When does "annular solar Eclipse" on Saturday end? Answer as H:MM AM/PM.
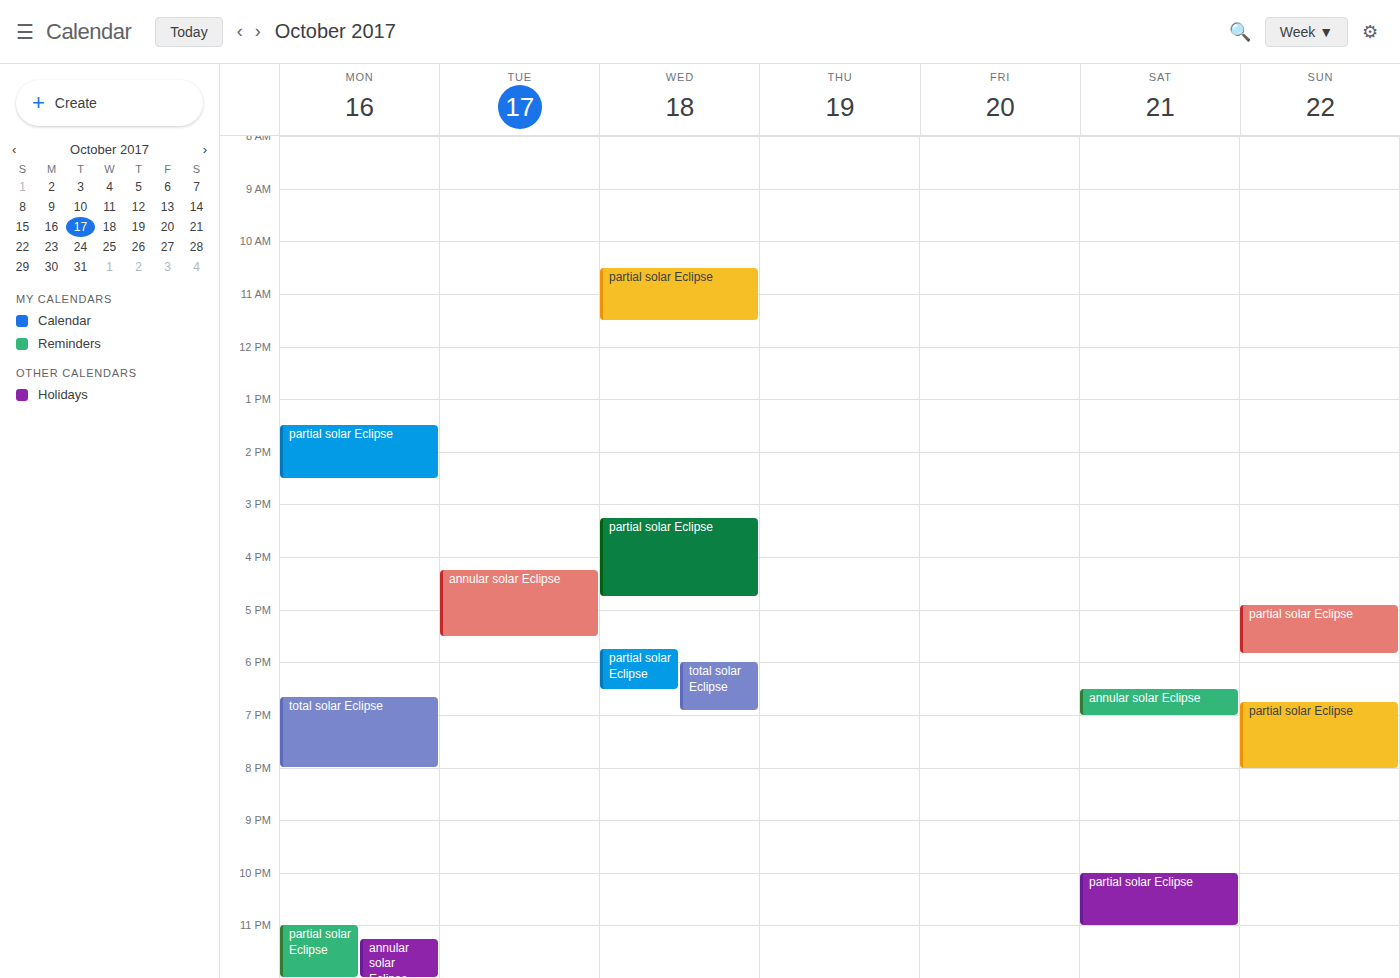
7:00 PM